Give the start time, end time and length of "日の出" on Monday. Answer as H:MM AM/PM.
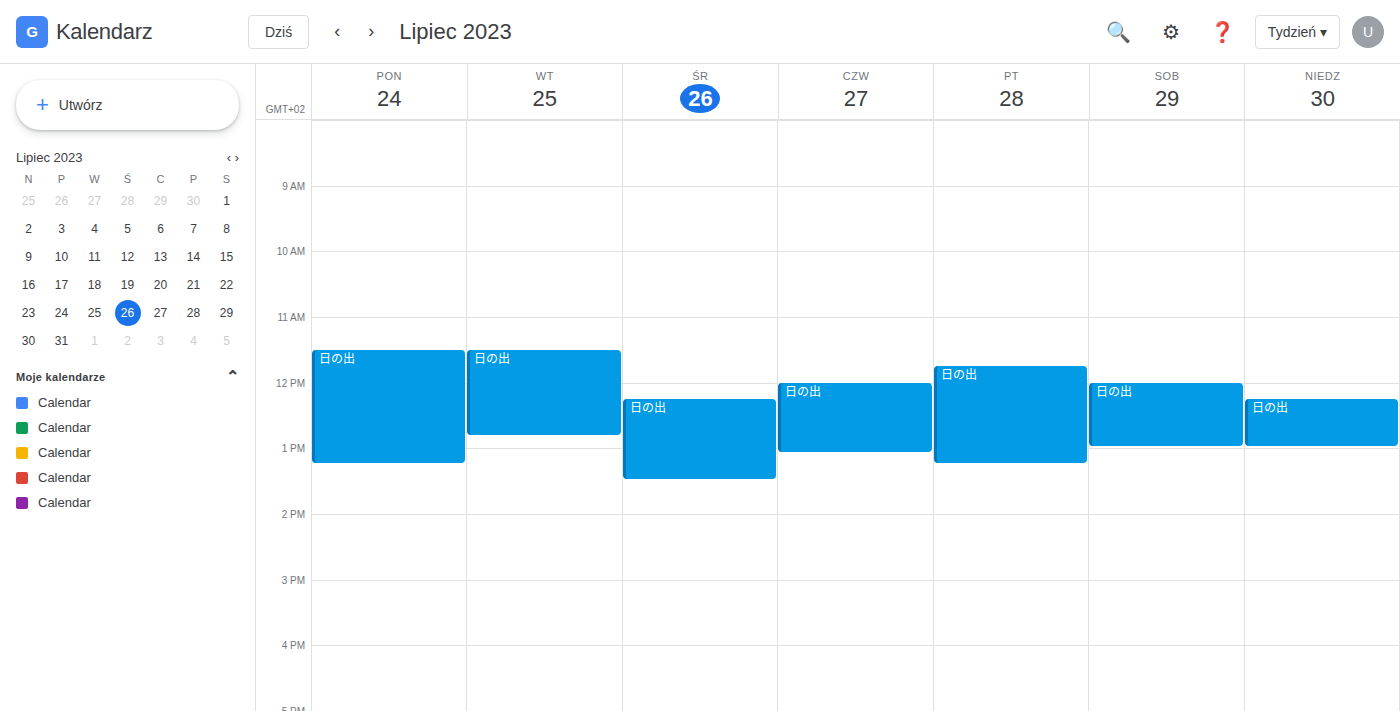
11:30 AM to 1:15 PM, 1 hour 45 minutes